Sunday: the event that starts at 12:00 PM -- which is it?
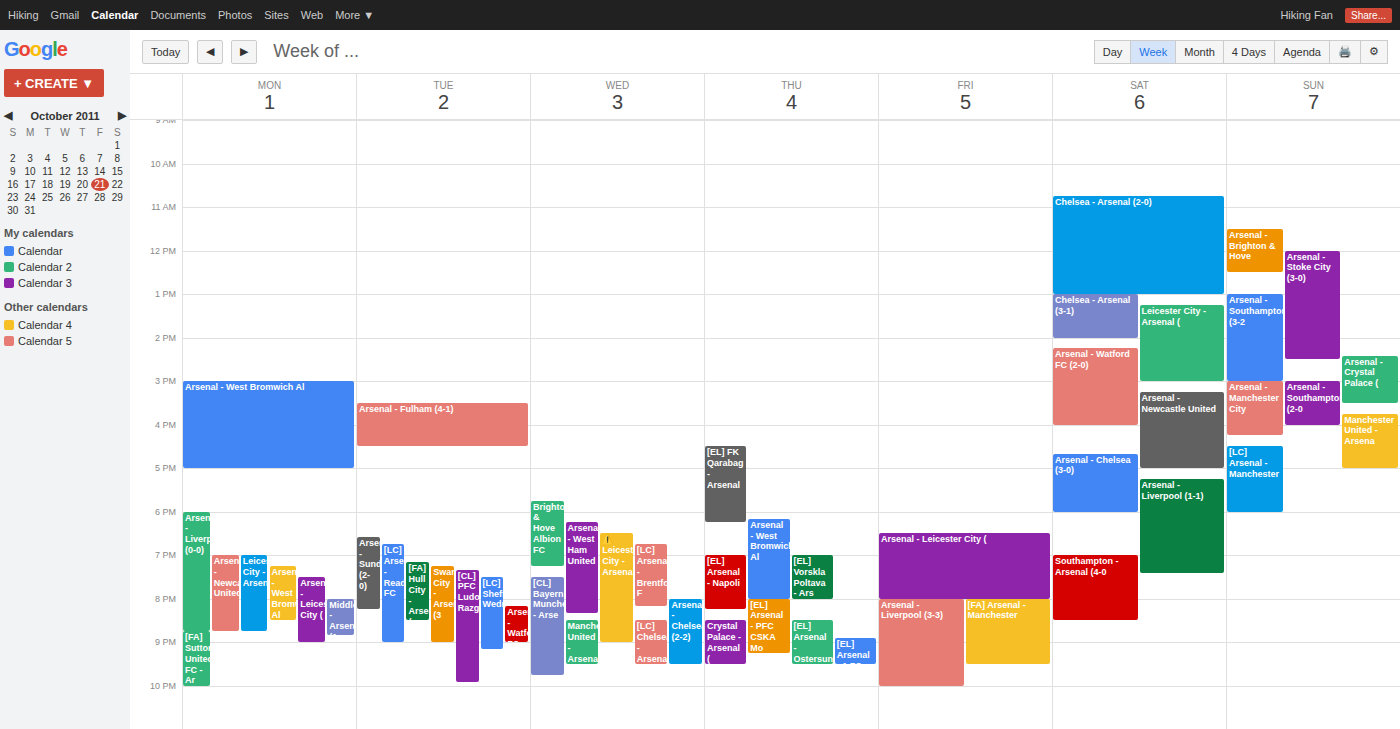
"Arsenal - Stoke City (3-0)"